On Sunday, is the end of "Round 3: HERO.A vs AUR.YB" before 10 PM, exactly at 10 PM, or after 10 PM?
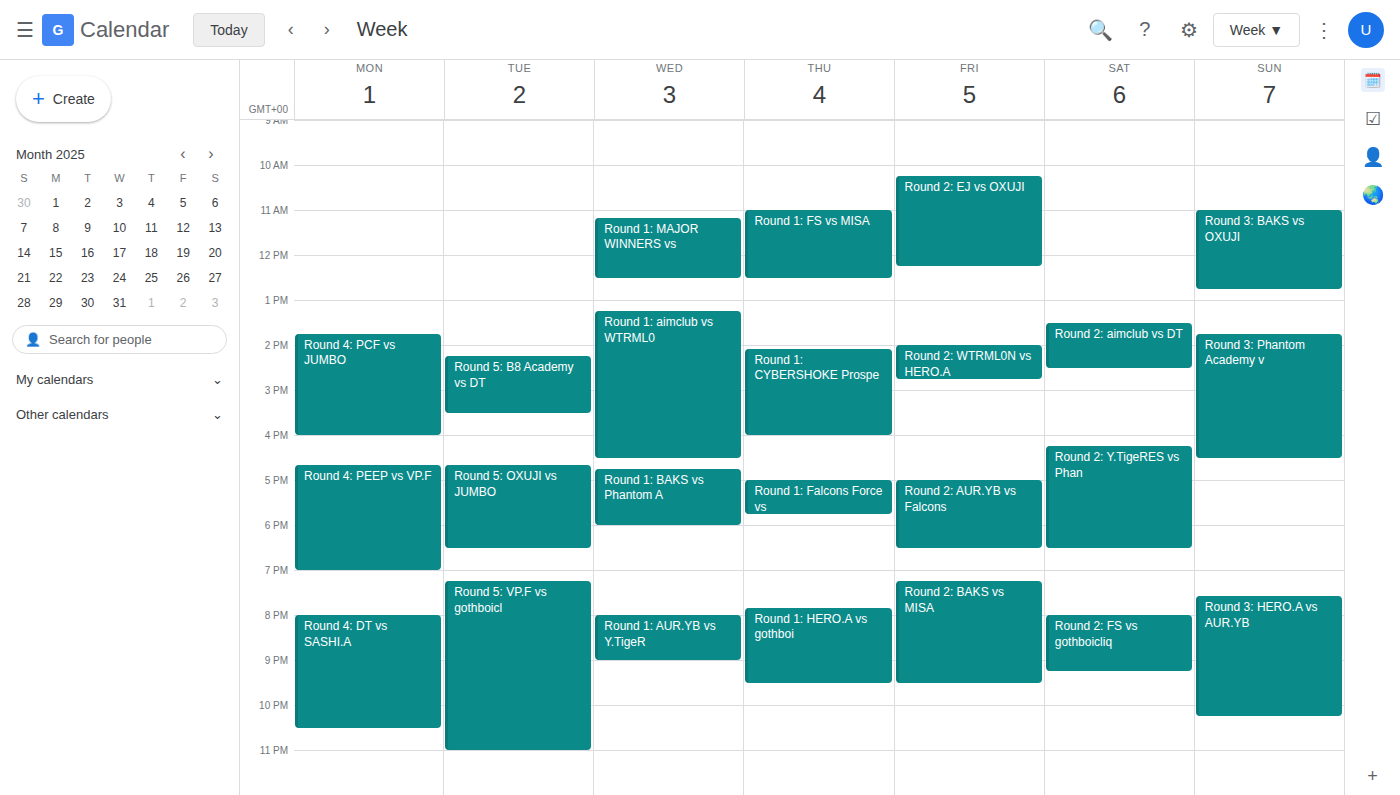
10:15 PM -- after 10 PM, 15 minutes below the 10 PM line.